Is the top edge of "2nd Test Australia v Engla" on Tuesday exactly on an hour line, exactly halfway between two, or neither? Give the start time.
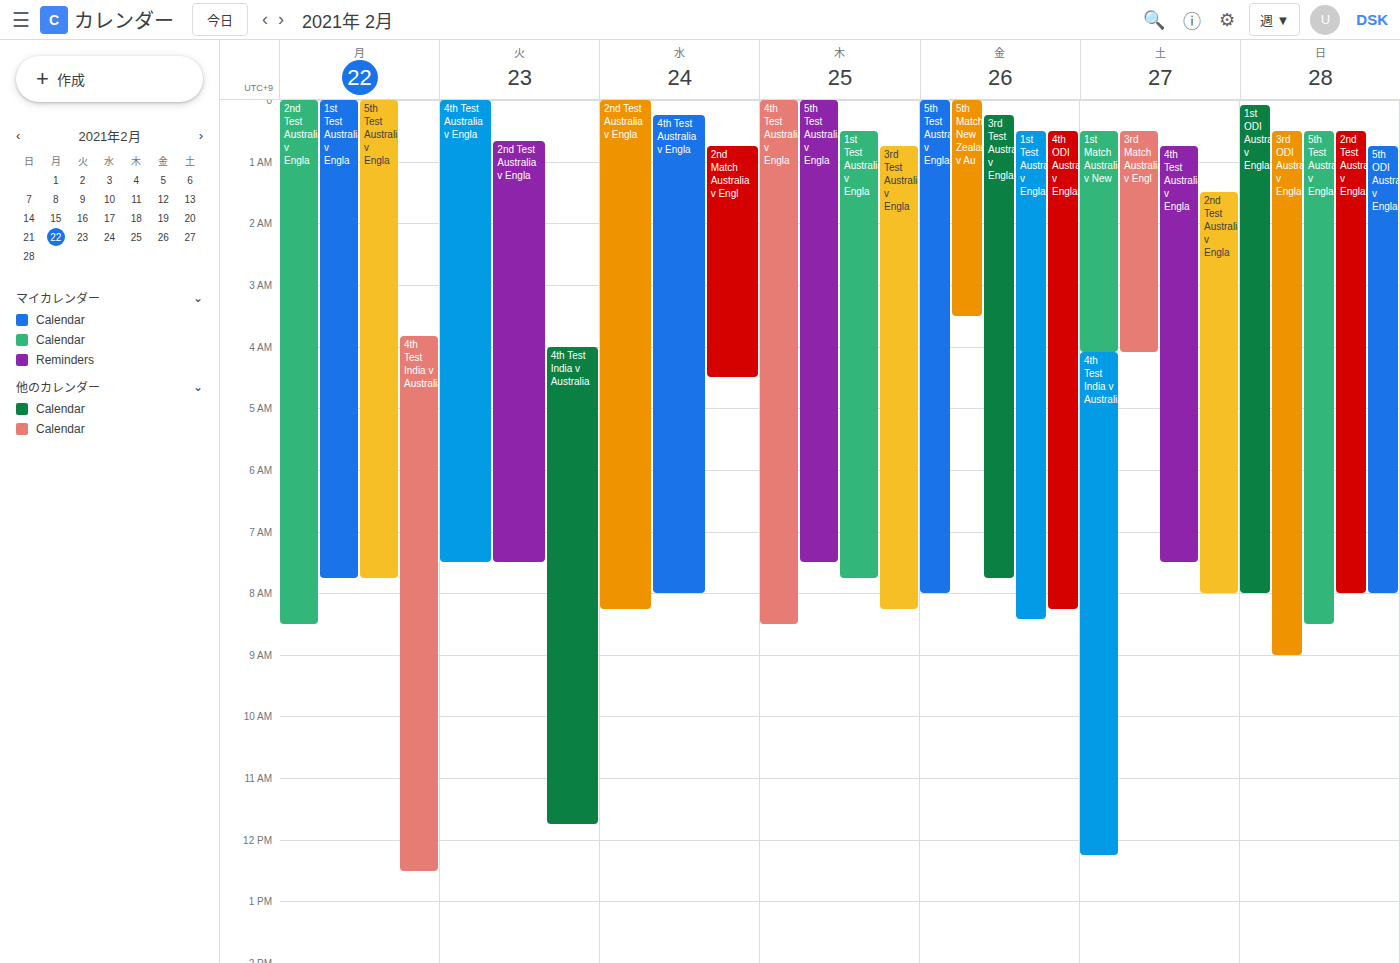
12:40 AM -- neither: 40 minutes below the 12 AM line and 20 minutes above the 1 AM line.